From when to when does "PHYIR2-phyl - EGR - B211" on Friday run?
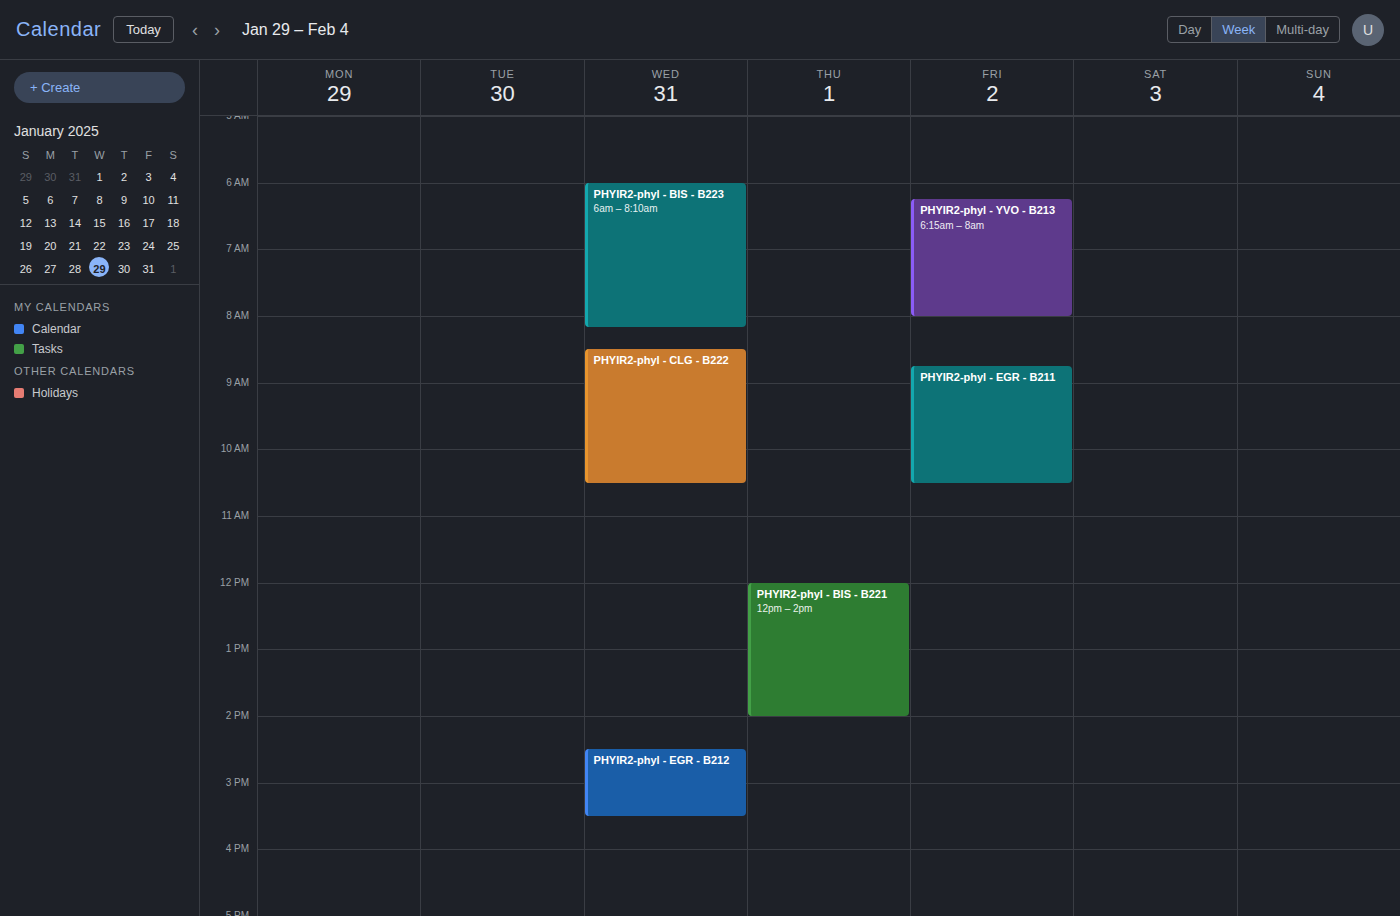
8:45 AM to 10:30 AM